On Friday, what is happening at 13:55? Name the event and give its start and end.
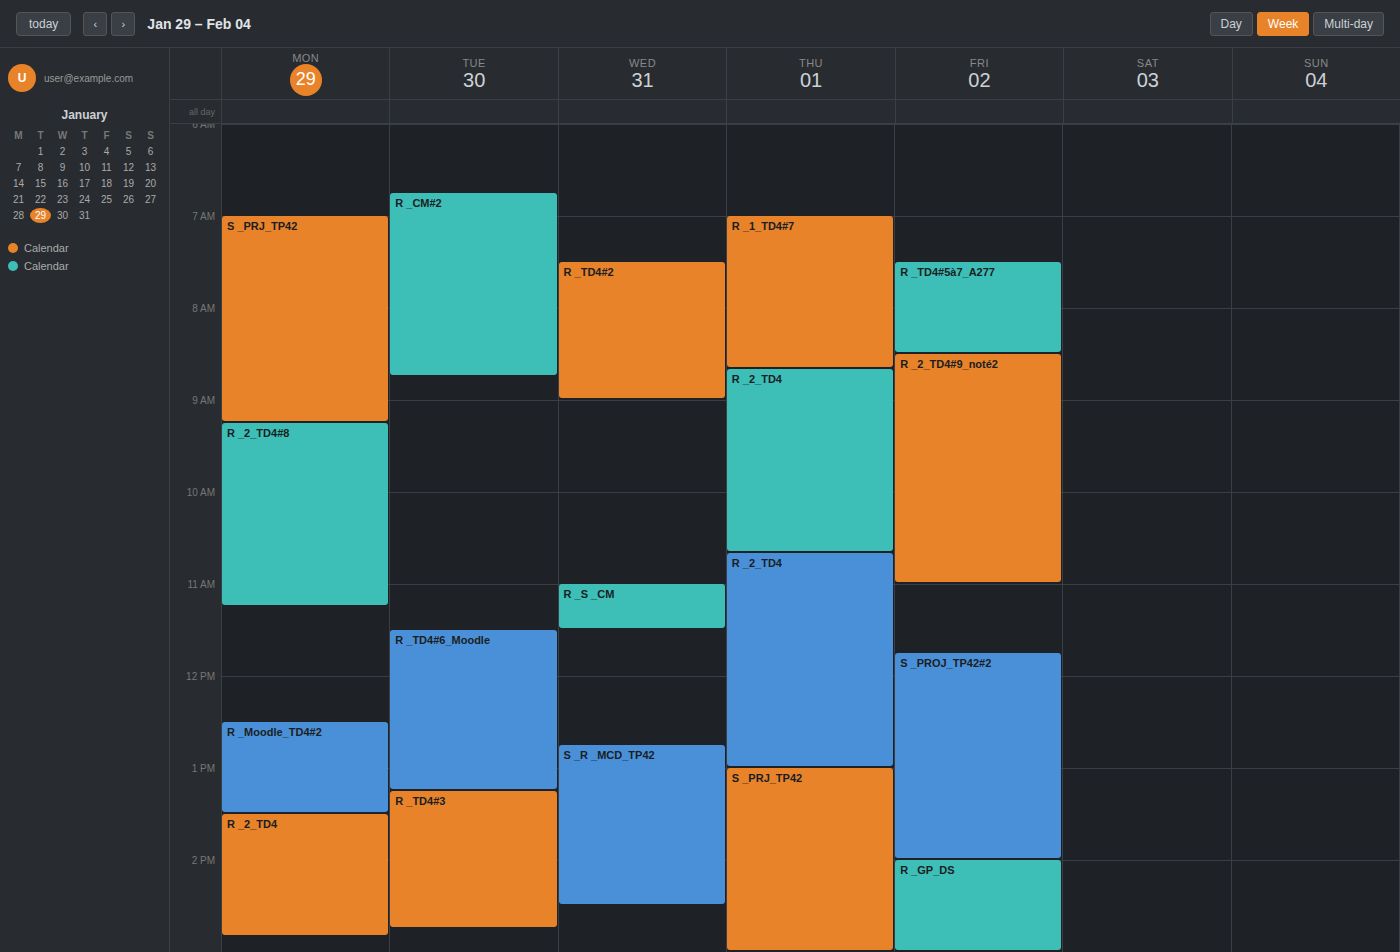
"S _PROJ_TP42#2", 11:45 to 14:00